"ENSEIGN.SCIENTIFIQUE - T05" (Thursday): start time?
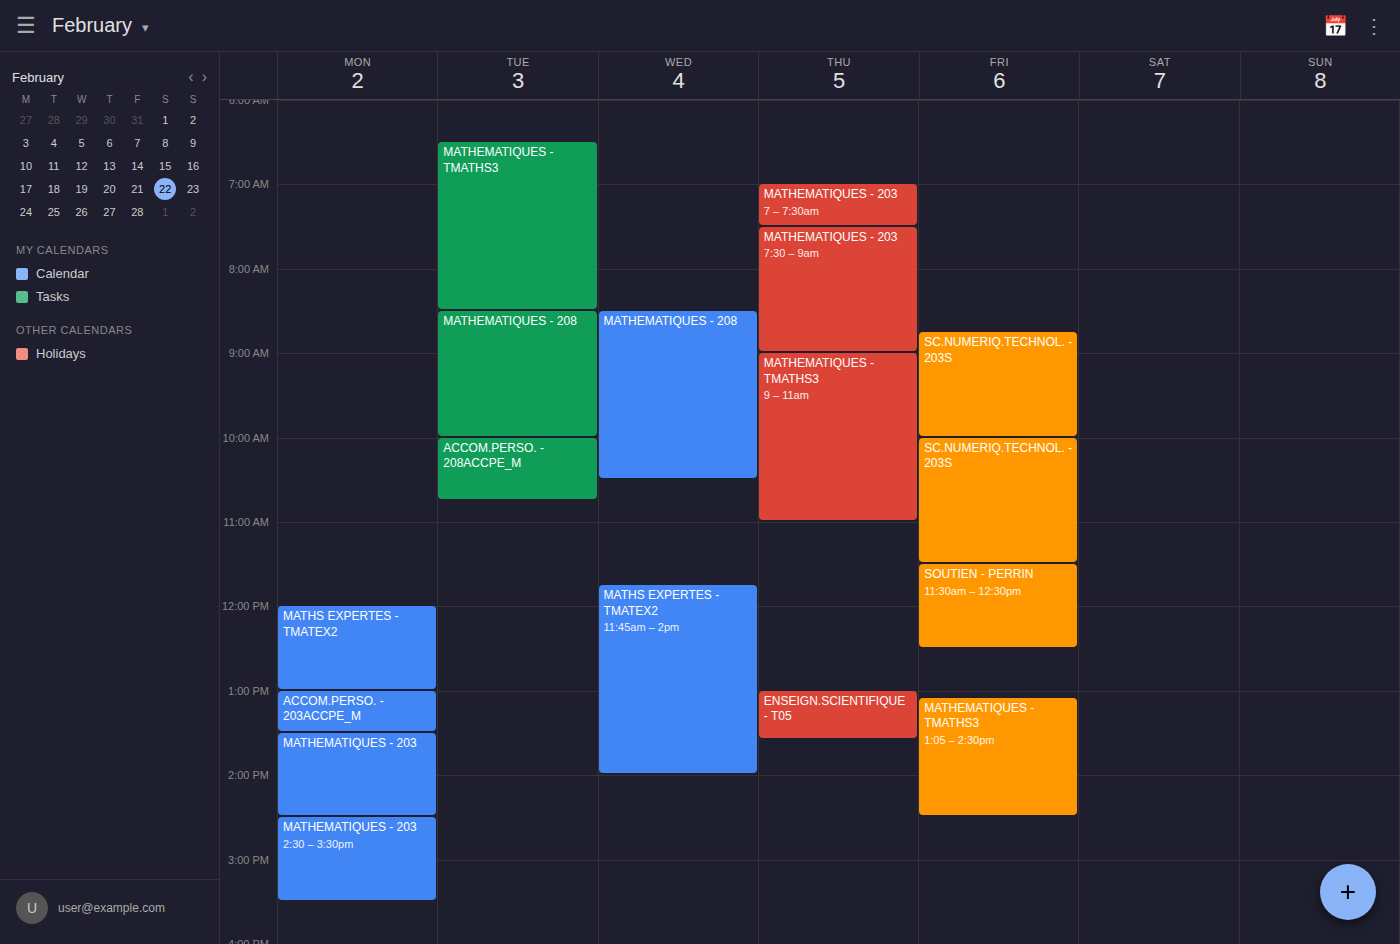
1:00 PM